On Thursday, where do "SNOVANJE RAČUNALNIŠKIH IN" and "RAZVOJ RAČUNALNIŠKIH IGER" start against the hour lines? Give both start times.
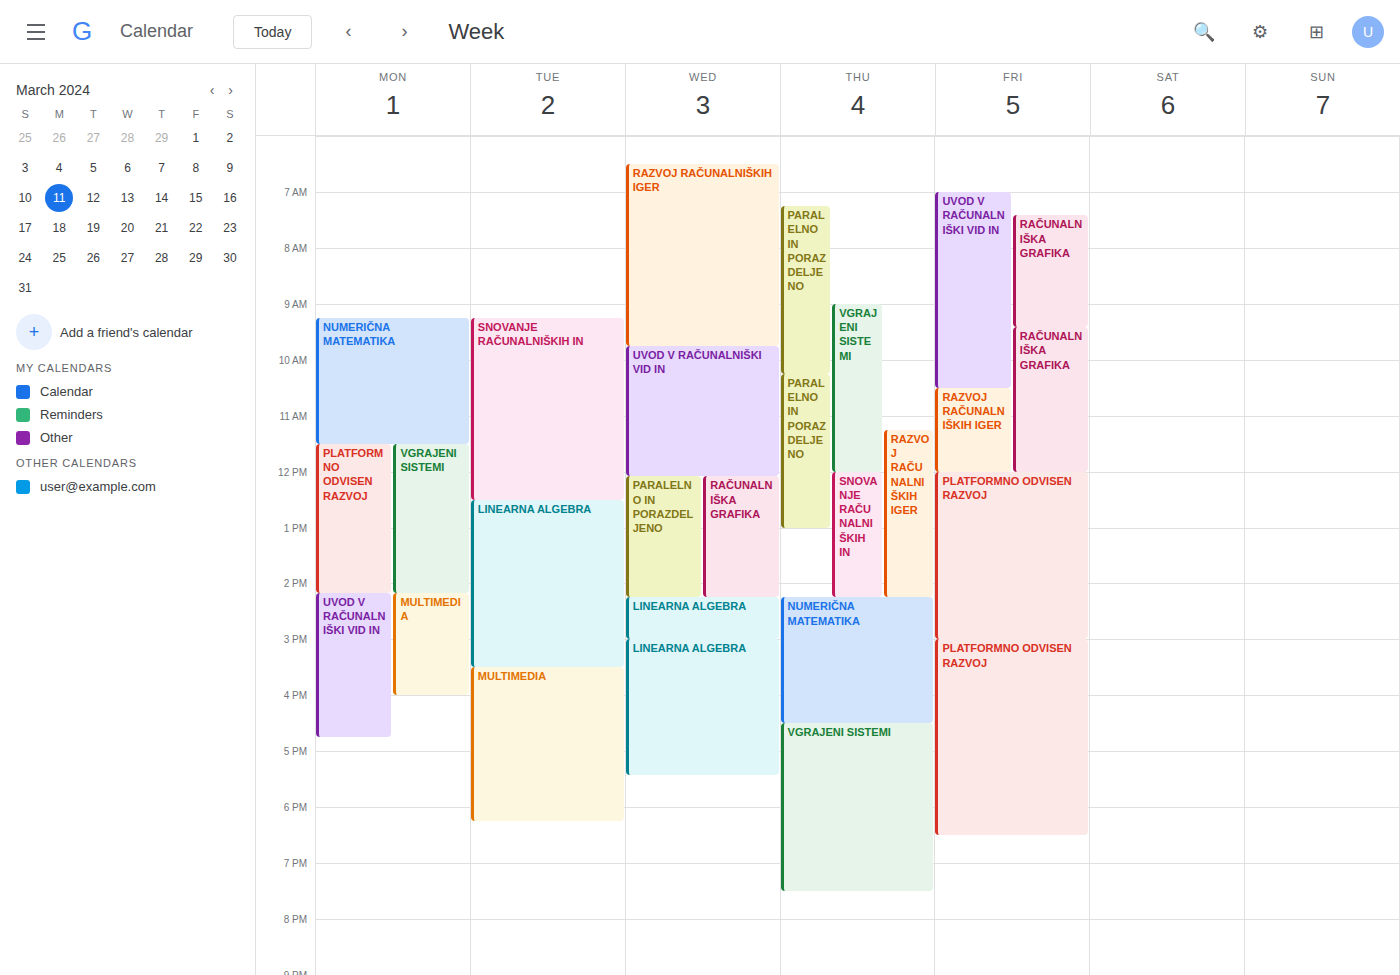
"SNOVANJE RAČUNALNIŠKIH IN": 12:00 PM, exactly on the 12 PM line. "RAZVOJ RAČUNALNIŠKIH IGER": 11:15 AM, neither: a quarter of the way from the 11 AM line to the 12 PM line.